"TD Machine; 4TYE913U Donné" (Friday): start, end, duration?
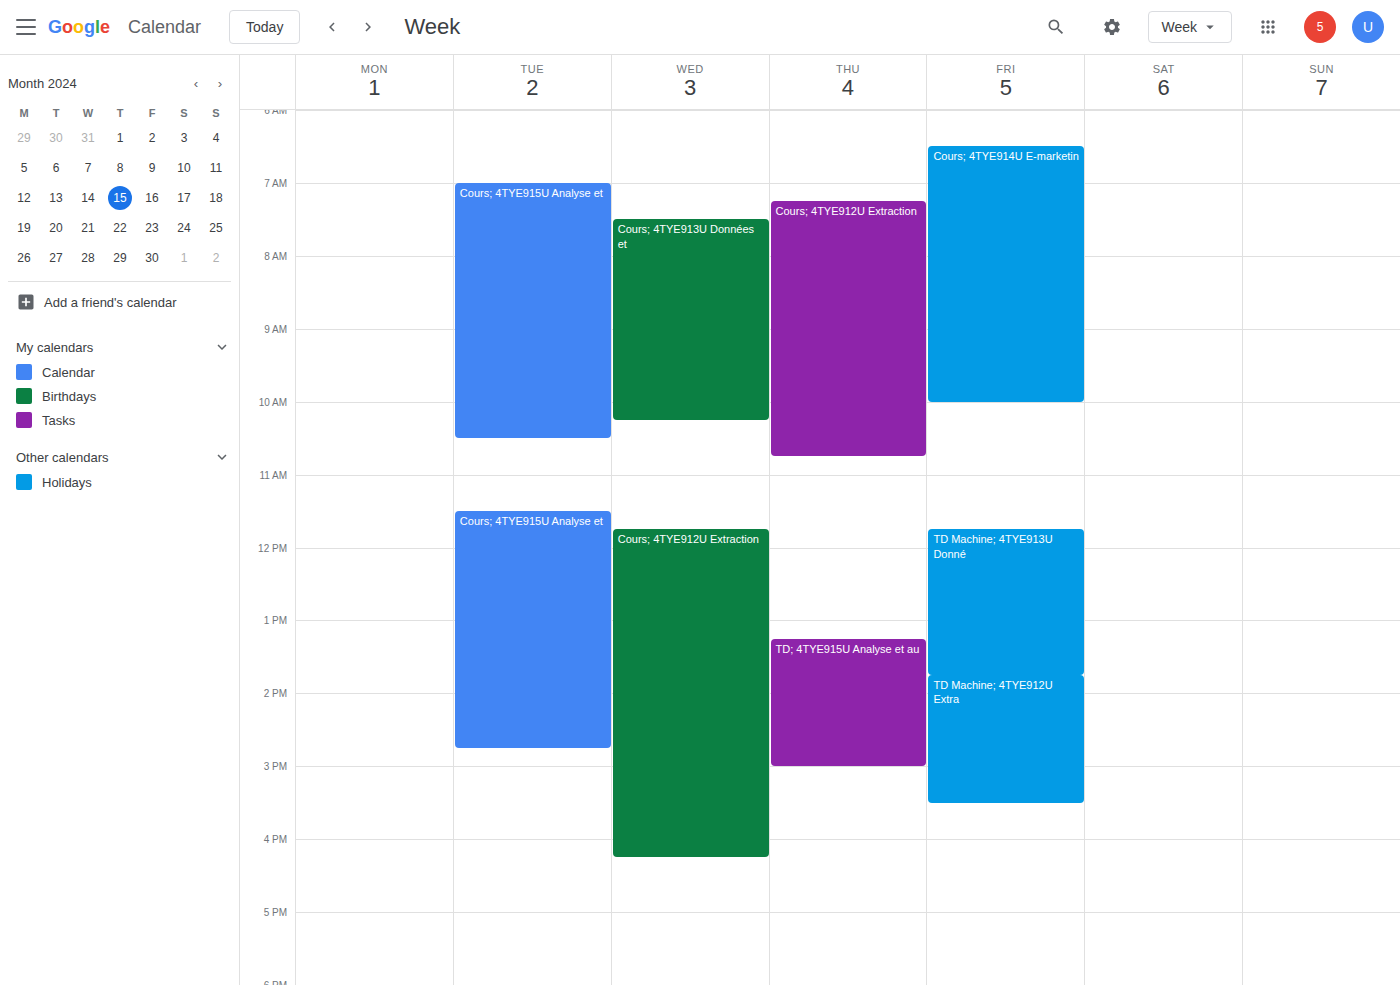
11:45 to 13:45, 2 hours